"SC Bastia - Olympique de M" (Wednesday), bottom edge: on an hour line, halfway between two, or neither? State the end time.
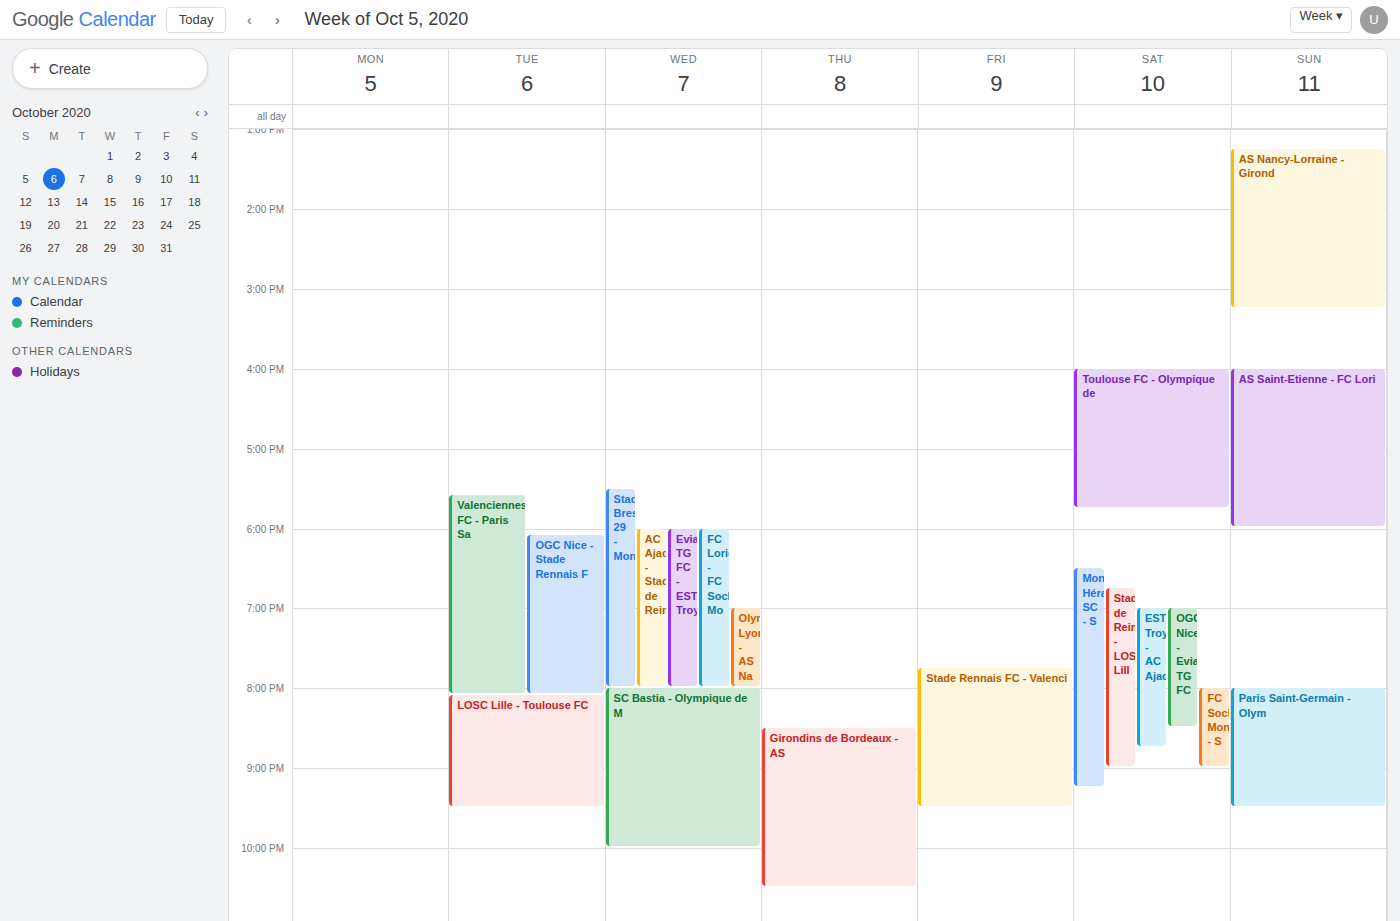
10:00 PM -- exactly on the 10 PM line.